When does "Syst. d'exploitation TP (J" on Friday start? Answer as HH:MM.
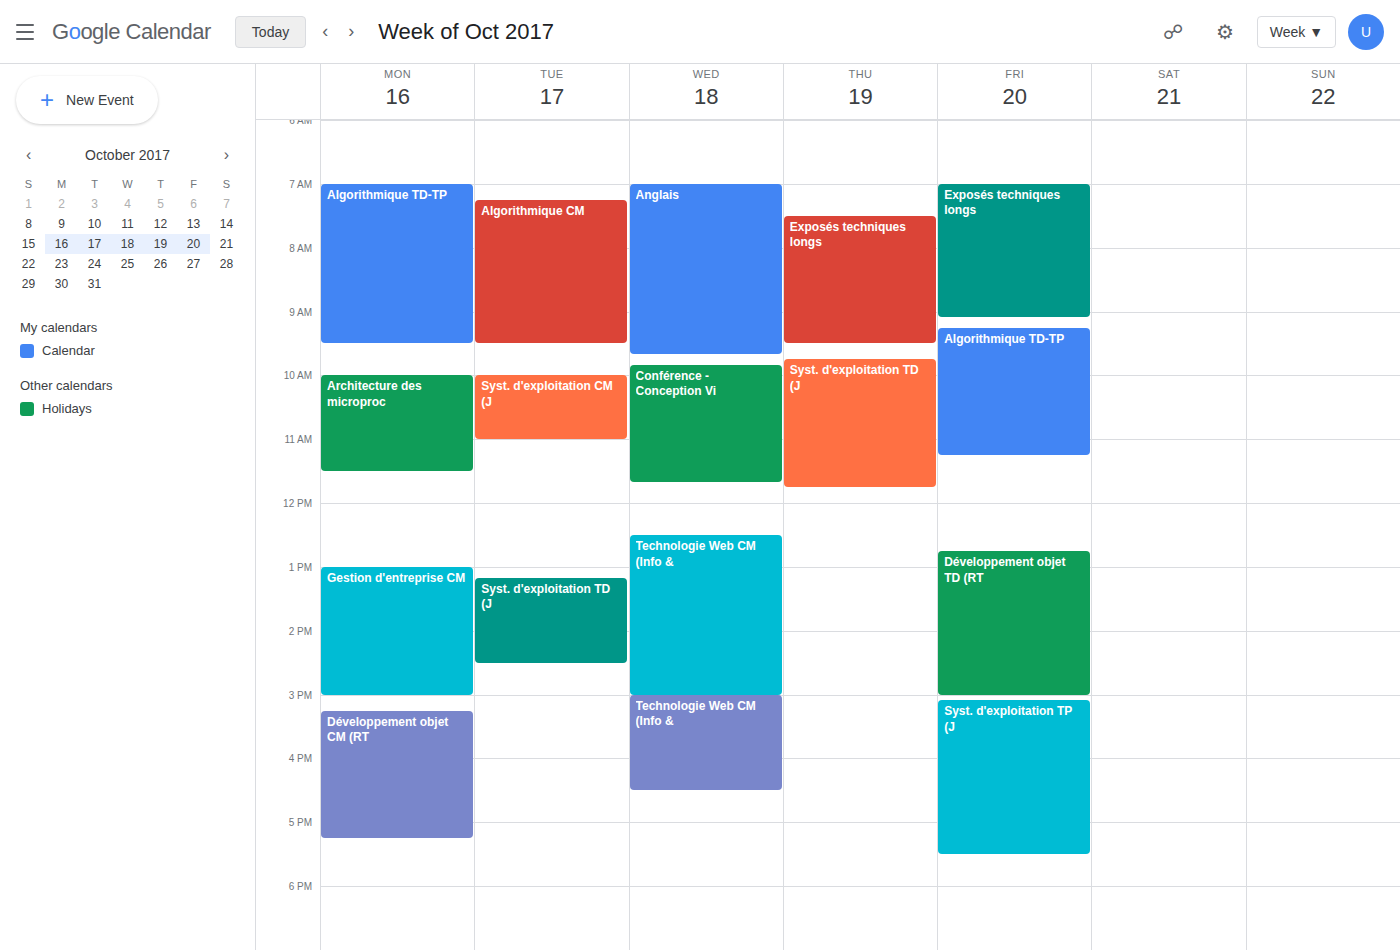
15:05